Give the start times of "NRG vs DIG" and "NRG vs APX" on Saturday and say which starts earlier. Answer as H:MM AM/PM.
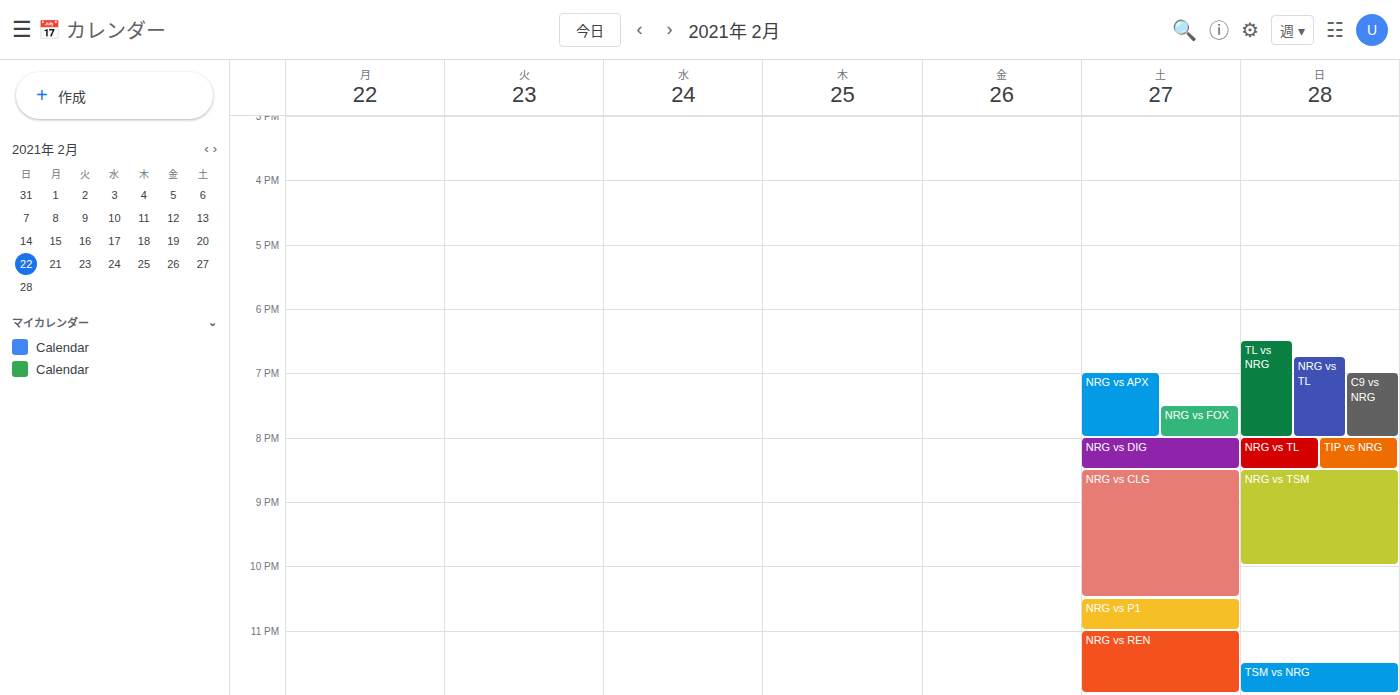
"NRG vs APX" 7:00 PM; "NRG vs DIG" 8:00 PM.